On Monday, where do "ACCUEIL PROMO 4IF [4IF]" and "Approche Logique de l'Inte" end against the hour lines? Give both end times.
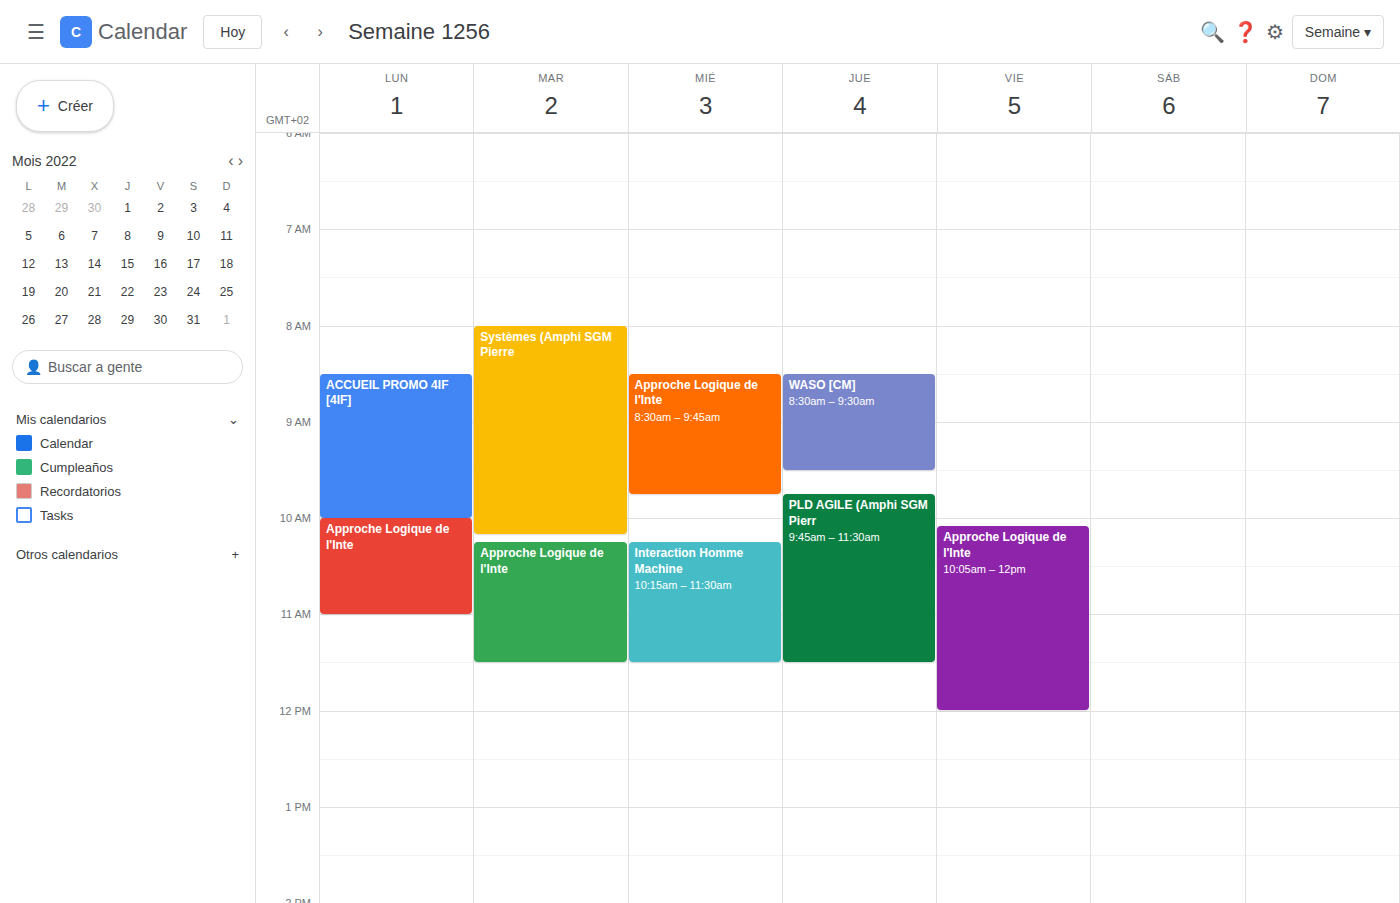
"ACCUEIL PROMO 4IF [4IF]": 10:00, exactly on the 10:00 line. "Approche Logique de l'Inte": 11:00, exactly on the 11:00 line.